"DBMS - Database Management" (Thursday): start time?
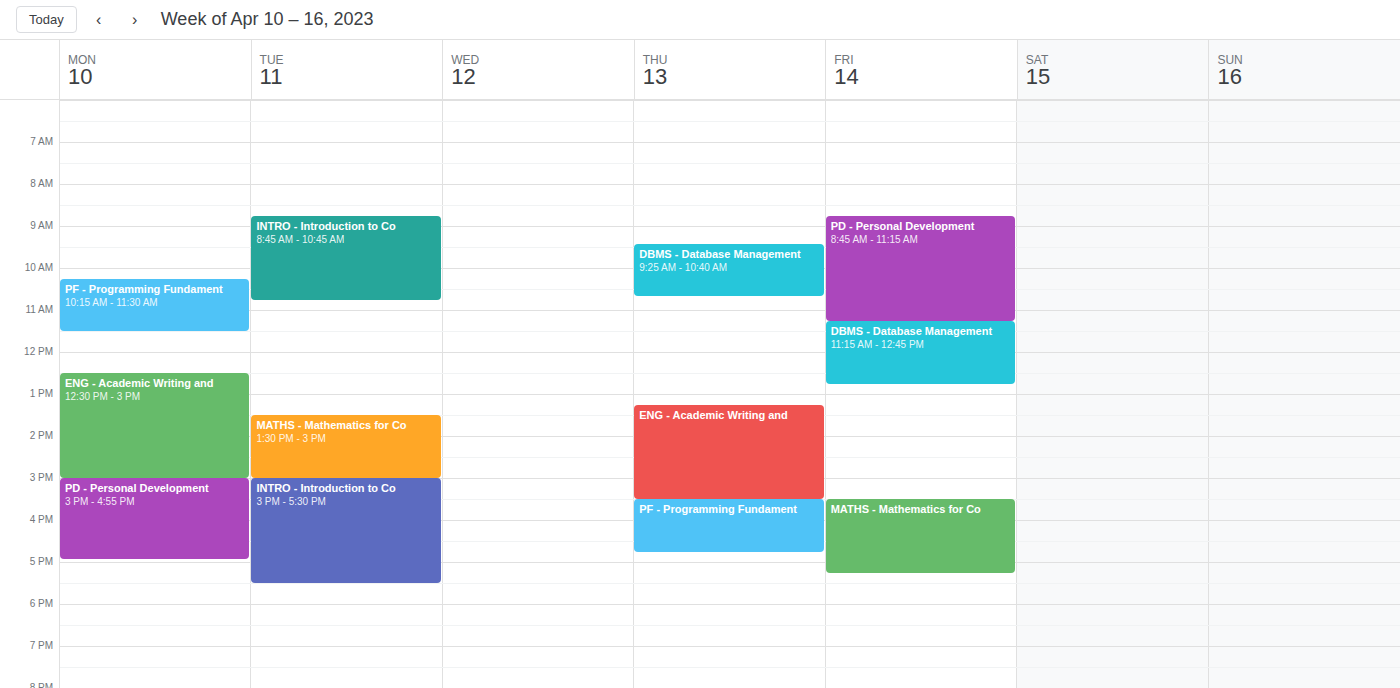
9:25 AM